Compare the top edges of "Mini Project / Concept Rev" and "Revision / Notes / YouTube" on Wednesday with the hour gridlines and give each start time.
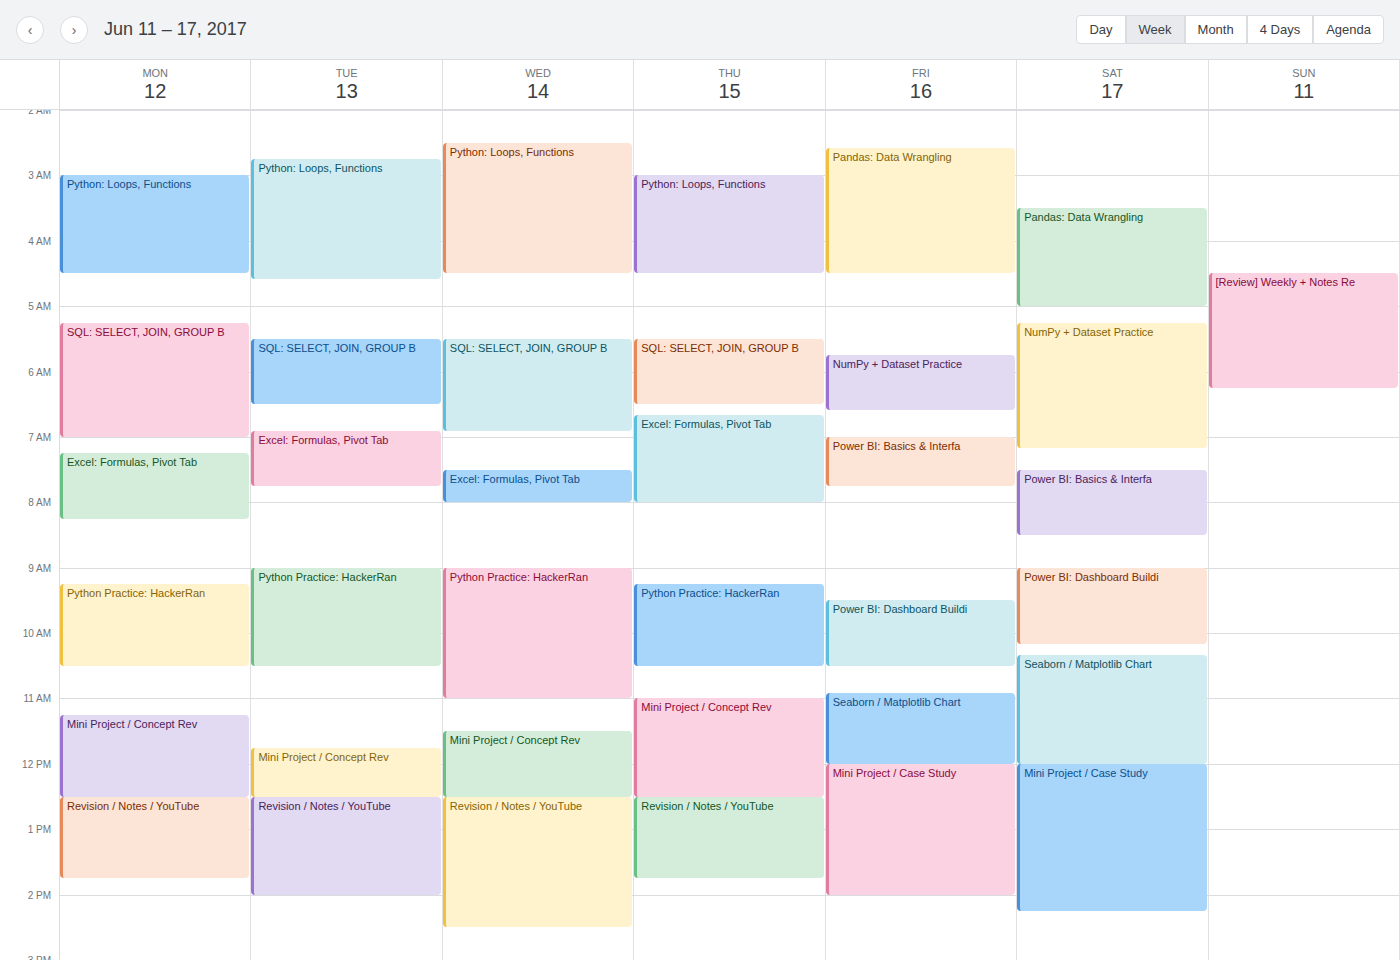
"Mini Project / Concept Rev": 11:30 AM, halfway between the 11 AM and 12 PM lines. "Revision / Notes / YouTube": 12:30 PM, halfway between the 12 PM and 1 PM lines.